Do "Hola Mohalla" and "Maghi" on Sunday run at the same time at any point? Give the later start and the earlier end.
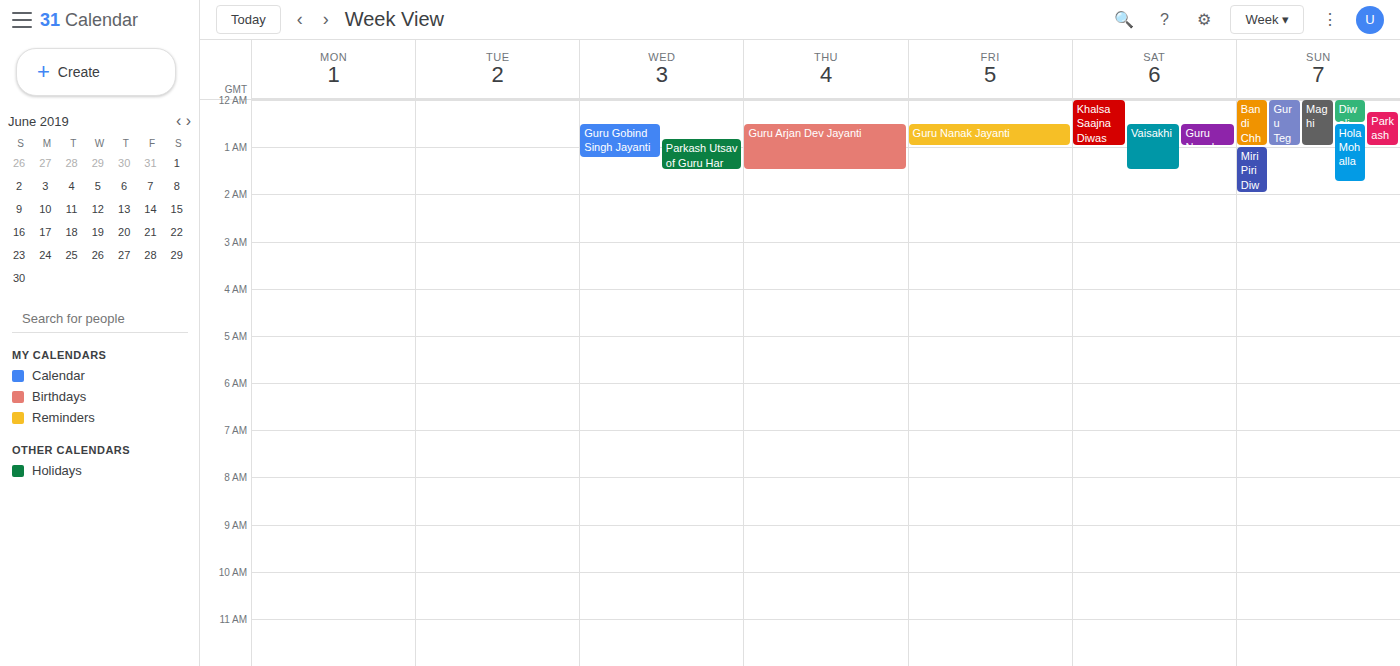
"Hola Mohalla" starts at 12:30 AM, before "Maghi" ends at 1:00 AM -- they overlap.